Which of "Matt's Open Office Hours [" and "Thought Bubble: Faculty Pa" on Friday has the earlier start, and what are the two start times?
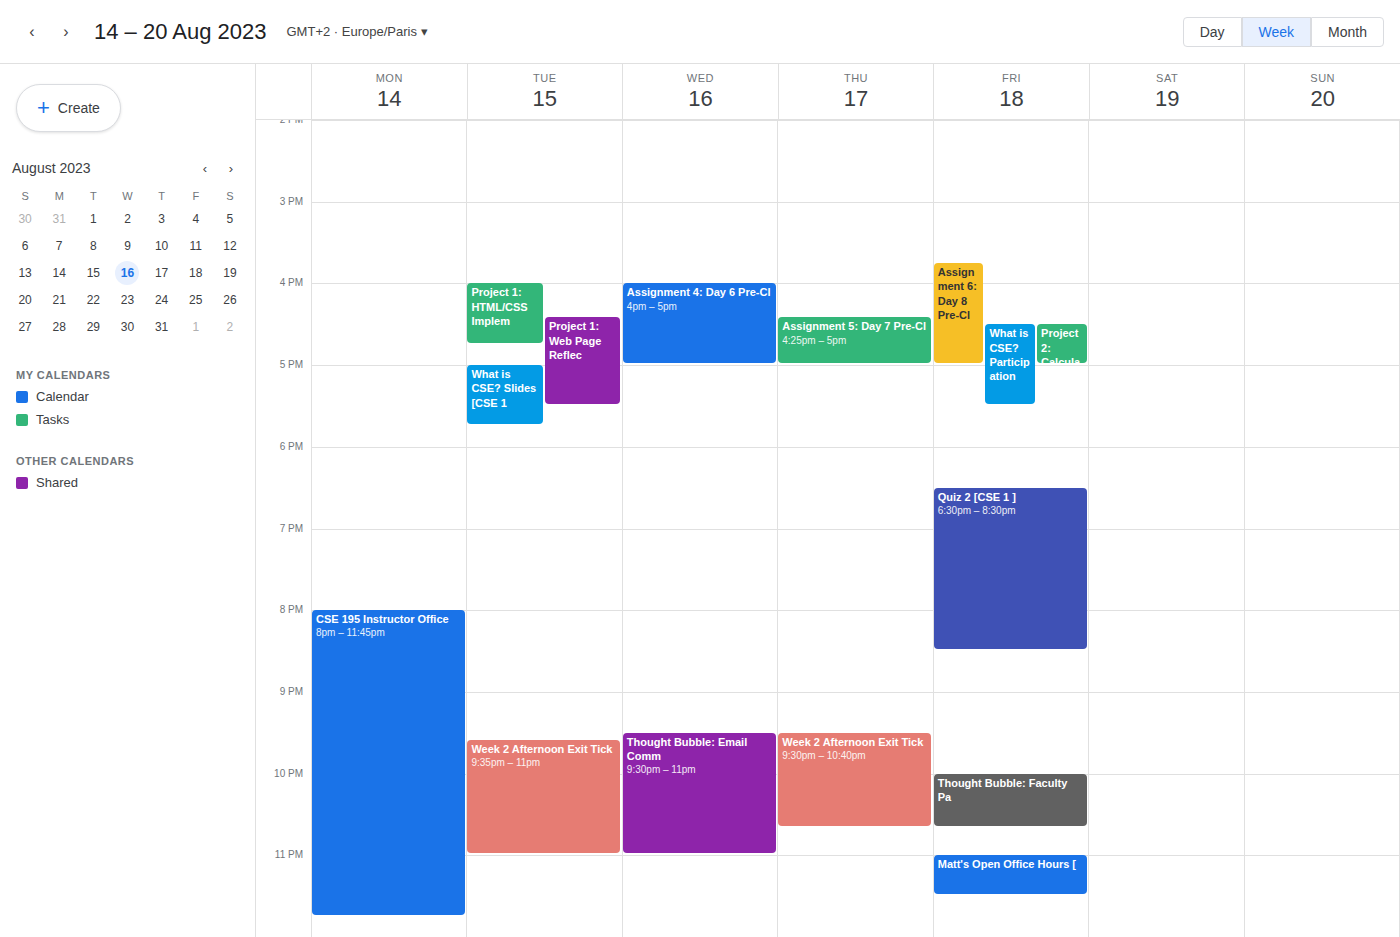
"Thought Bubble: Faculty Pa" 22:00; "Matt's Open Office Hours [" 23:00.